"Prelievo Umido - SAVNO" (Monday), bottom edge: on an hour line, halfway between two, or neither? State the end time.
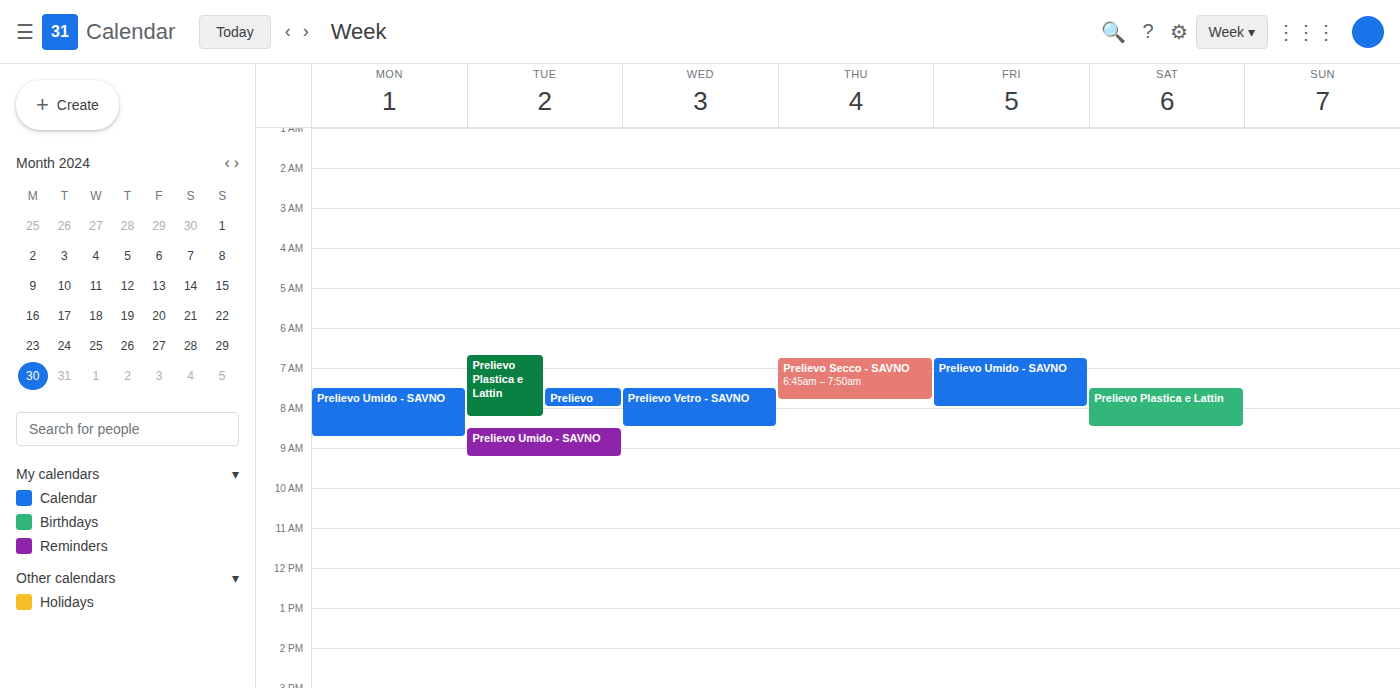
8:45 AM -- neither: three quarters of the way from the 8 AM line to the 9 AM line.